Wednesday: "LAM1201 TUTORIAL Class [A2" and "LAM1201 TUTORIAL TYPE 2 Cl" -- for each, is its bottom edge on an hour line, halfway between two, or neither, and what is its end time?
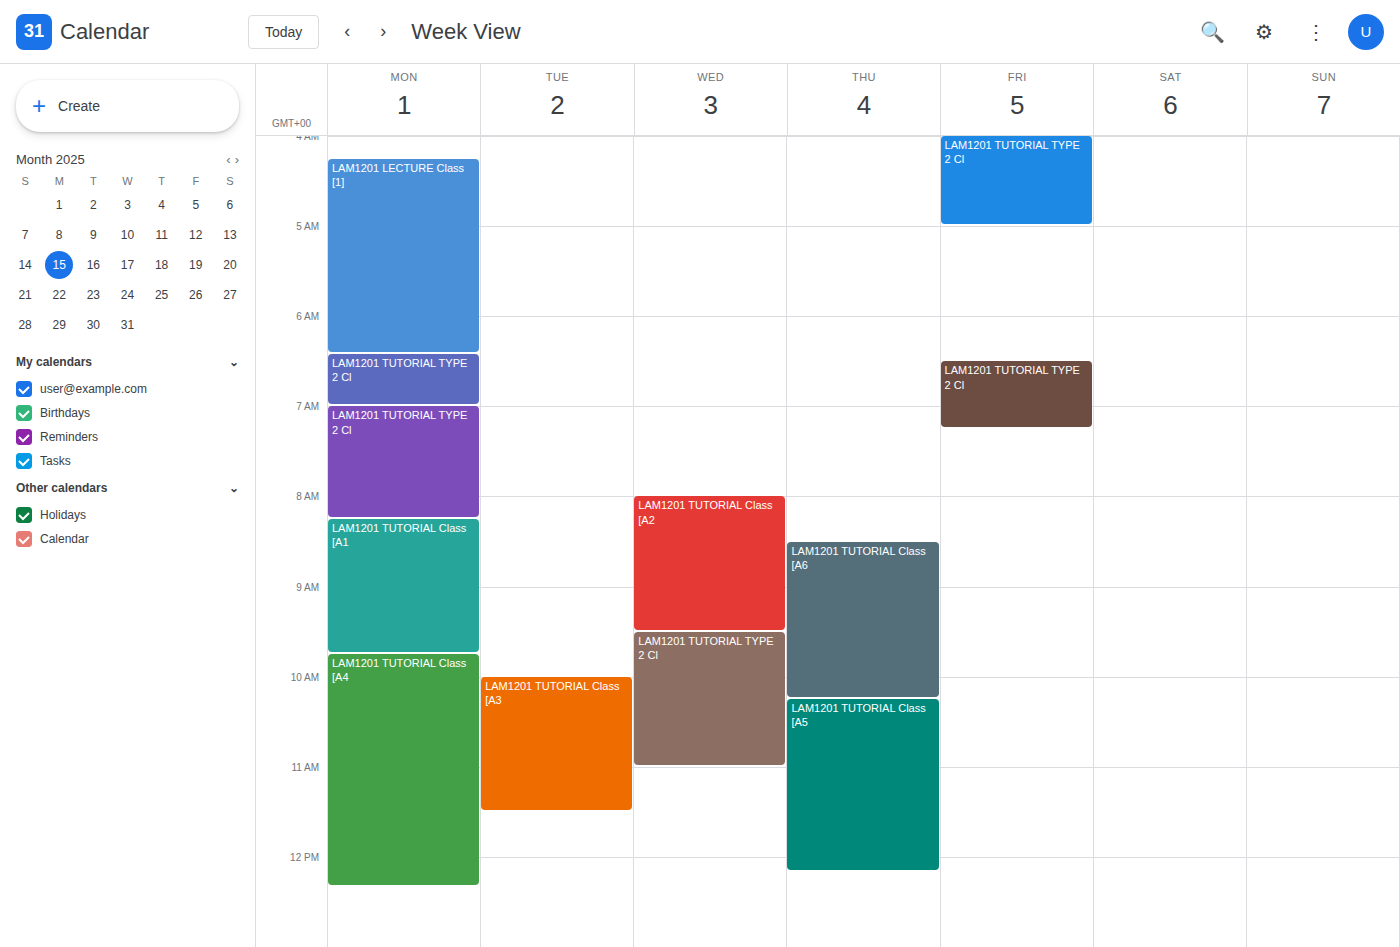
"LAM1201 TUTORIAL Class [A2": 09:30, halfway between the 09:00 and 10:00 lines. "LAM1201 TUTORIAL TYPE 2 Cl": 11:00, exactly on the 11:00 line.